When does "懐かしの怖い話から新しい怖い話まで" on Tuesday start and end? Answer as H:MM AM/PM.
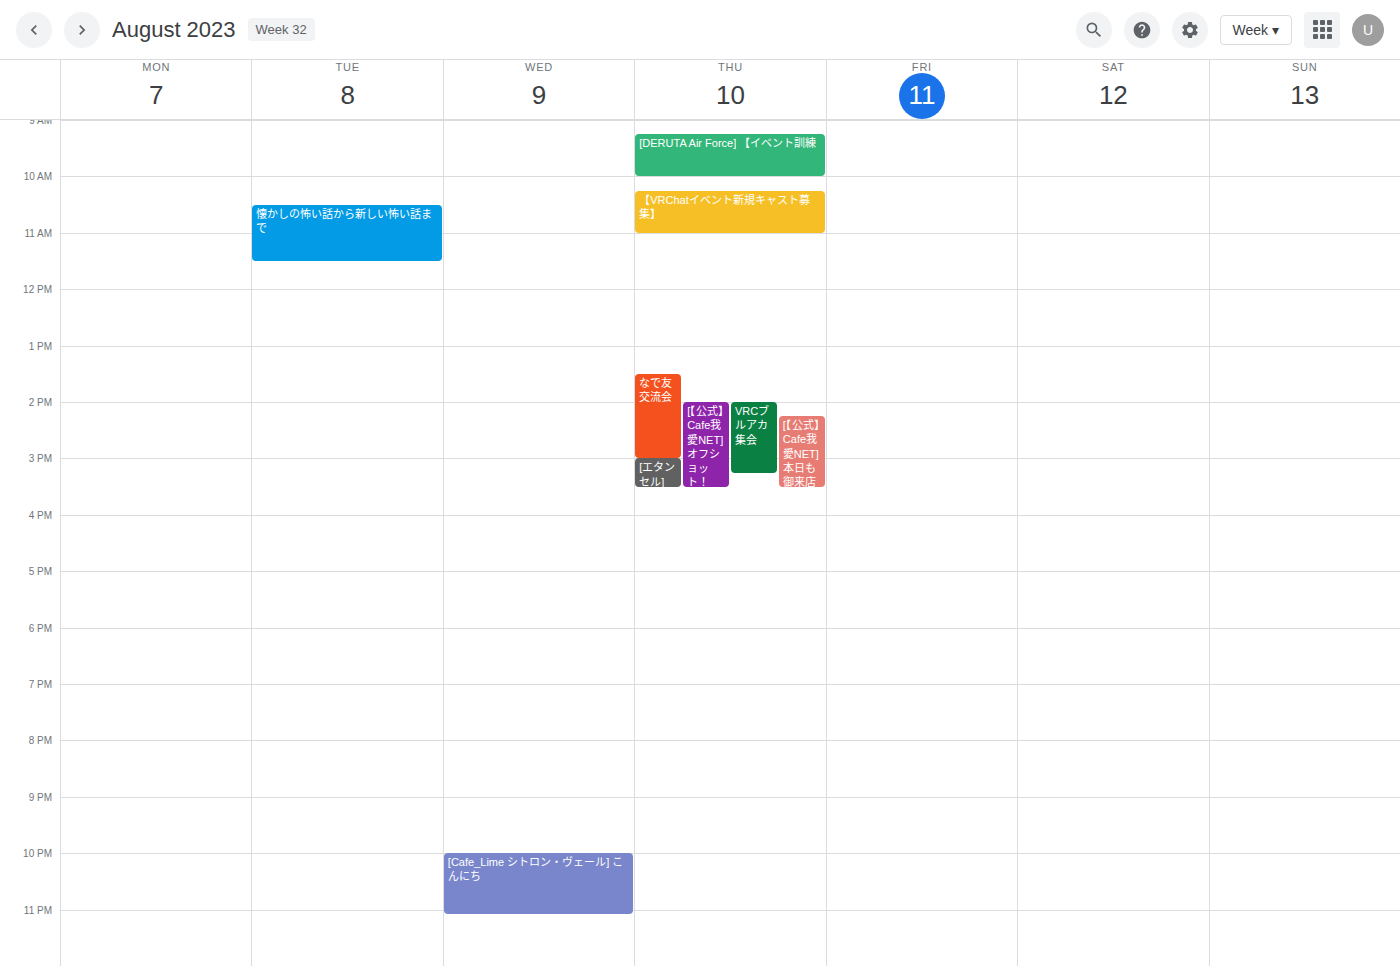
10:30 AM to 11:30 AM